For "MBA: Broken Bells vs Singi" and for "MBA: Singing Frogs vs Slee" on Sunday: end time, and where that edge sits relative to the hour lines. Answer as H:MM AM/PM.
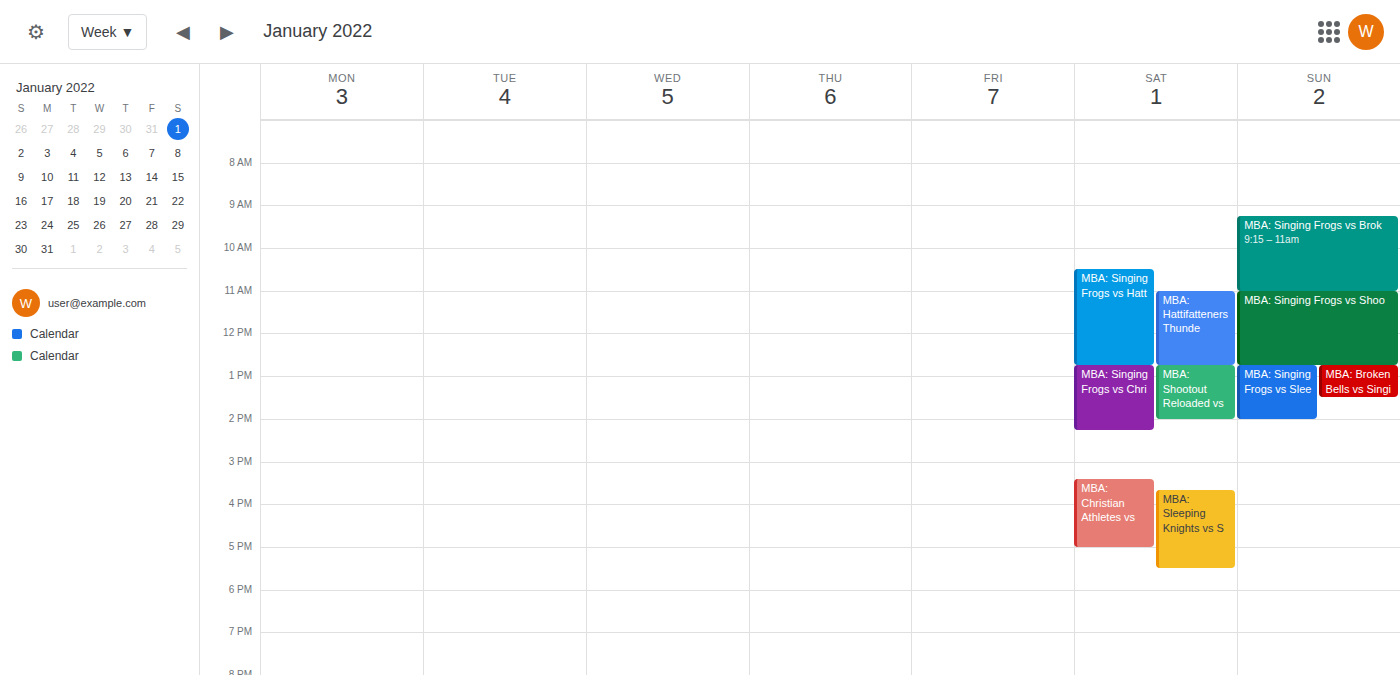
"MBA: Broken Bells vs Singi": 1:30 PM, halfway between the 1 PM and 2 PM lines. "MBA: Singing Frogs vs Slee": 2:00 PM, exactly on the 2 PM line.